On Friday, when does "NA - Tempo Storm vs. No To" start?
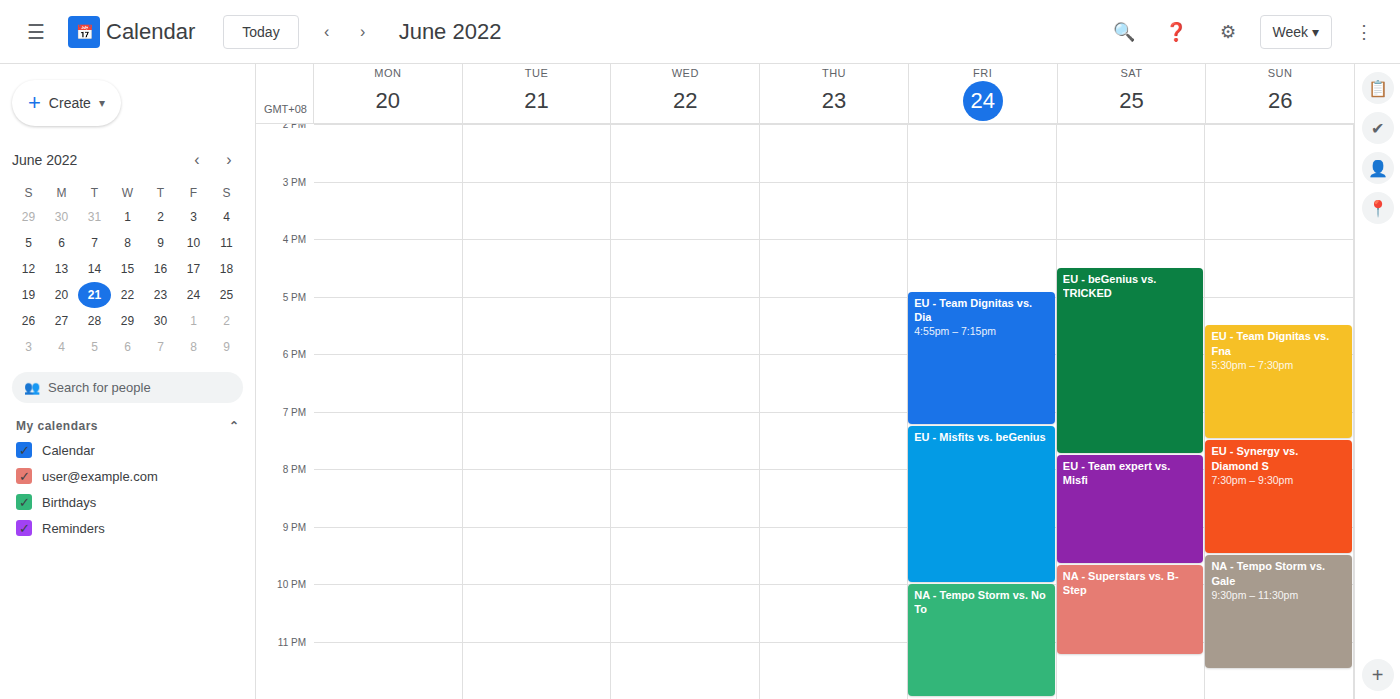
10:00 PM